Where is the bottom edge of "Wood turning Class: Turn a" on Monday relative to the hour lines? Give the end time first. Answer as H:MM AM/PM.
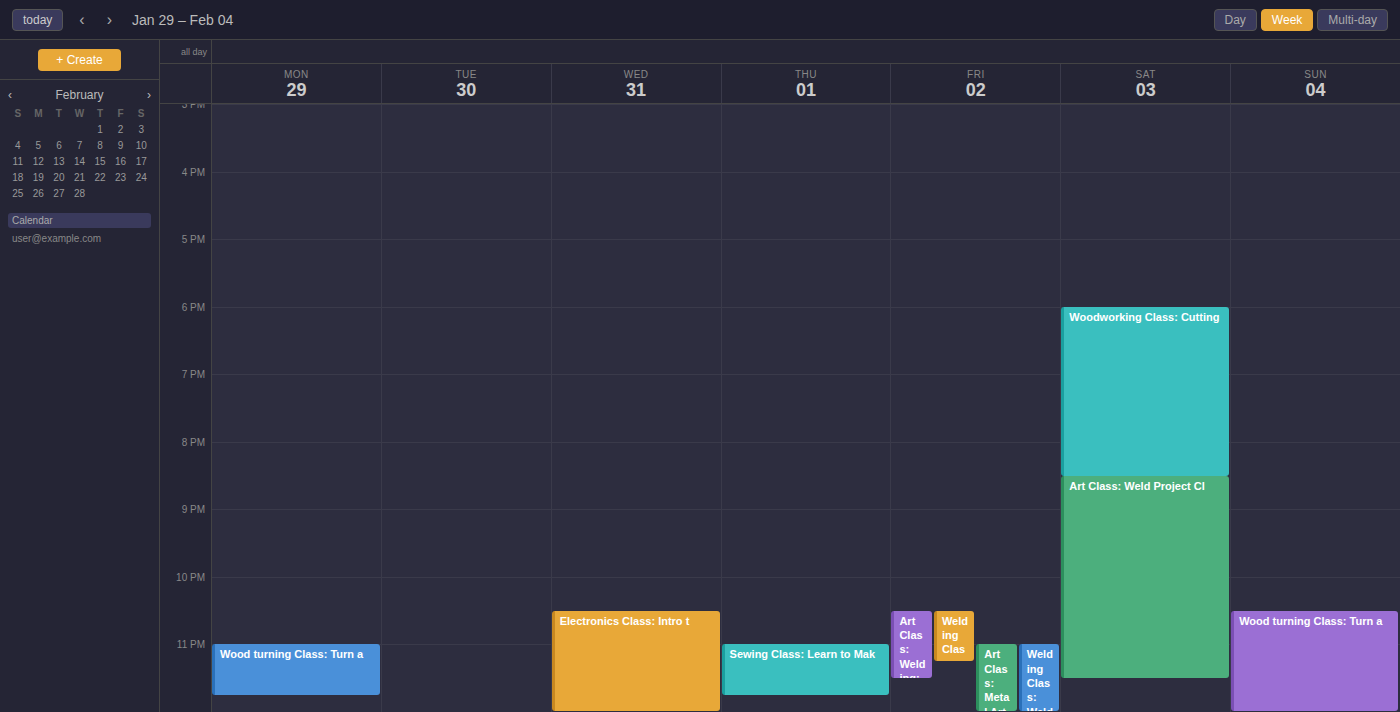
11:45 PM -- neither: three quarters of the way from the 11 PM line to the 12 AM line.